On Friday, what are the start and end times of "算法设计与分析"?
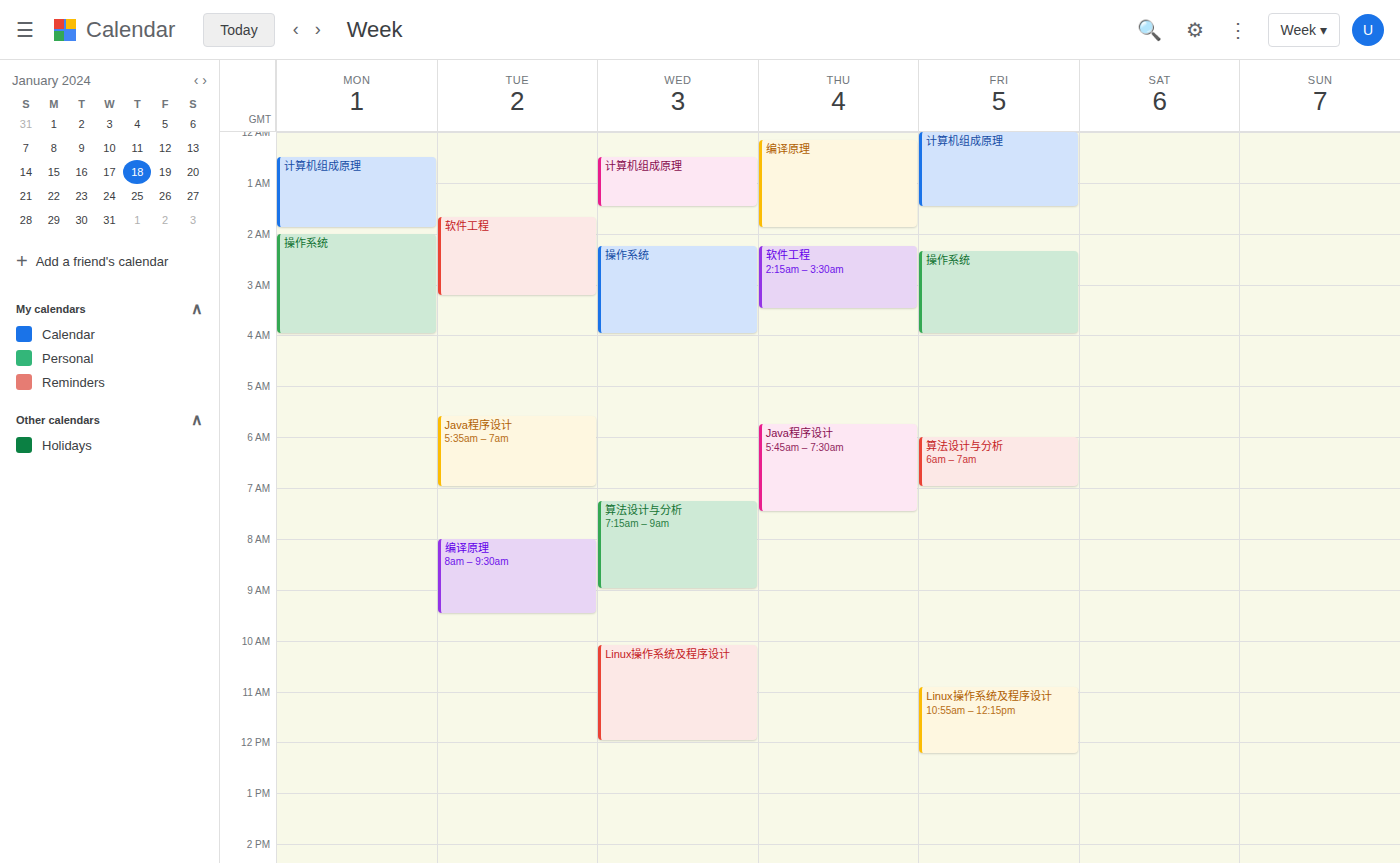
6:00 AM to 7:00 AM